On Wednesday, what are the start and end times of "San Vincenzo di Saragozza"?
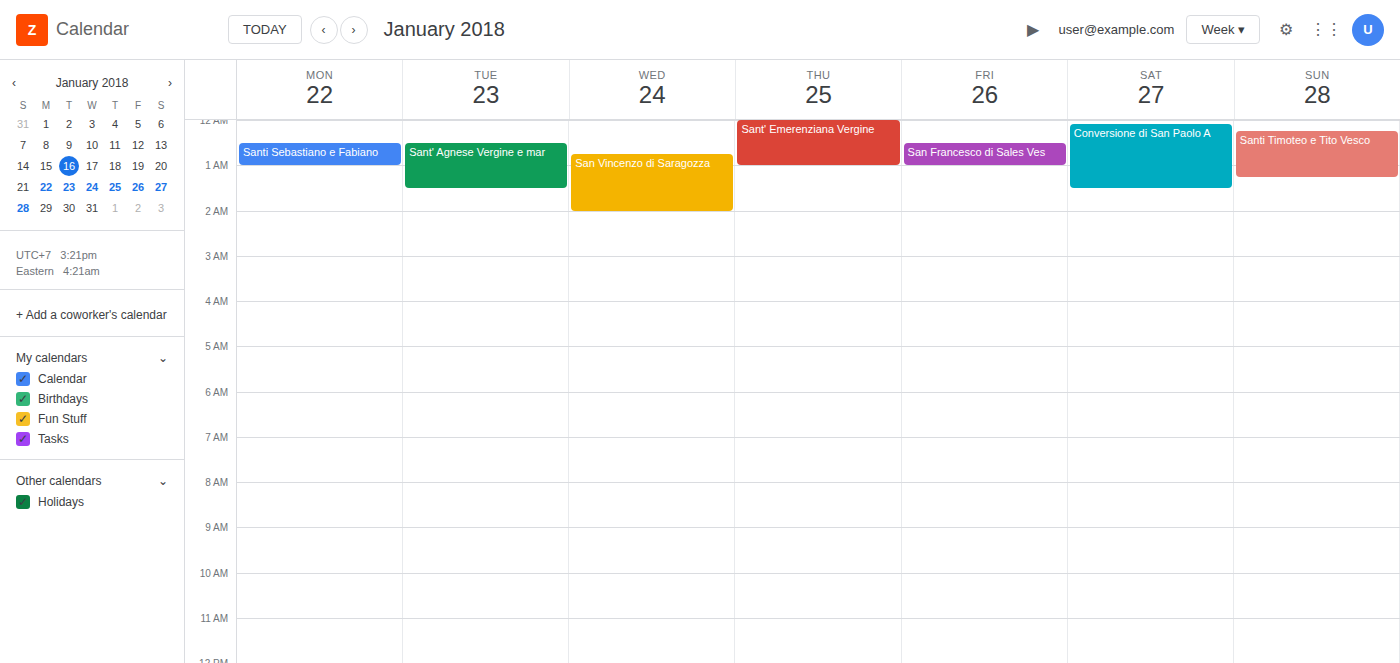
12:45 AM to 2:00 AM